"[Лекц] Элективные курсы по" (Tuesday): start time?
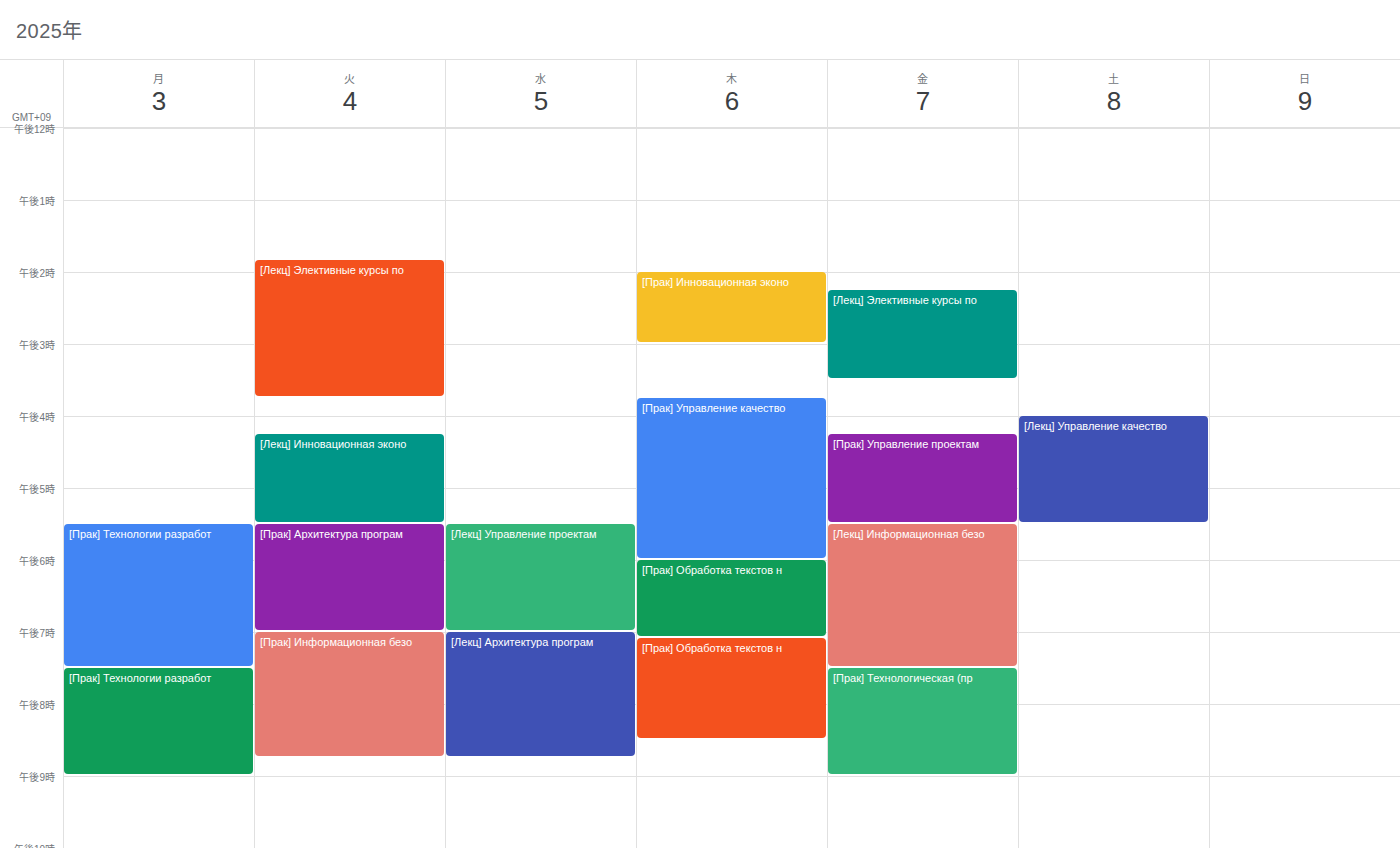
13:50